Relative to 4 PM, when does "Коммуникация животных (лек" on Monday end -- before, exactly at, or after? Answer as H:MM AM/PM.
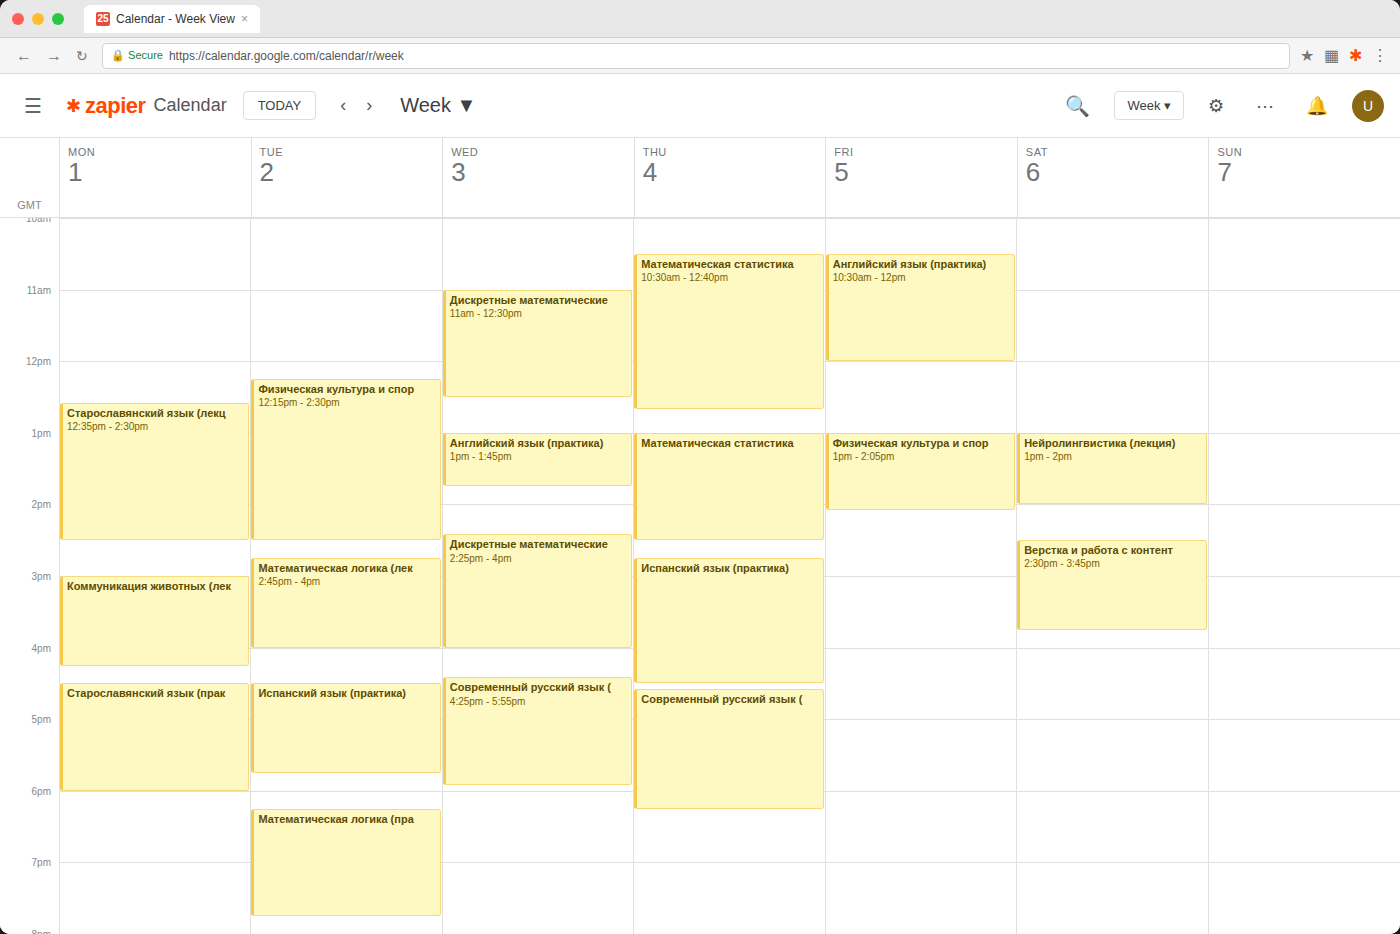
4:15 PM -- after 4 PM, 15 minutes below the 4 PM line.